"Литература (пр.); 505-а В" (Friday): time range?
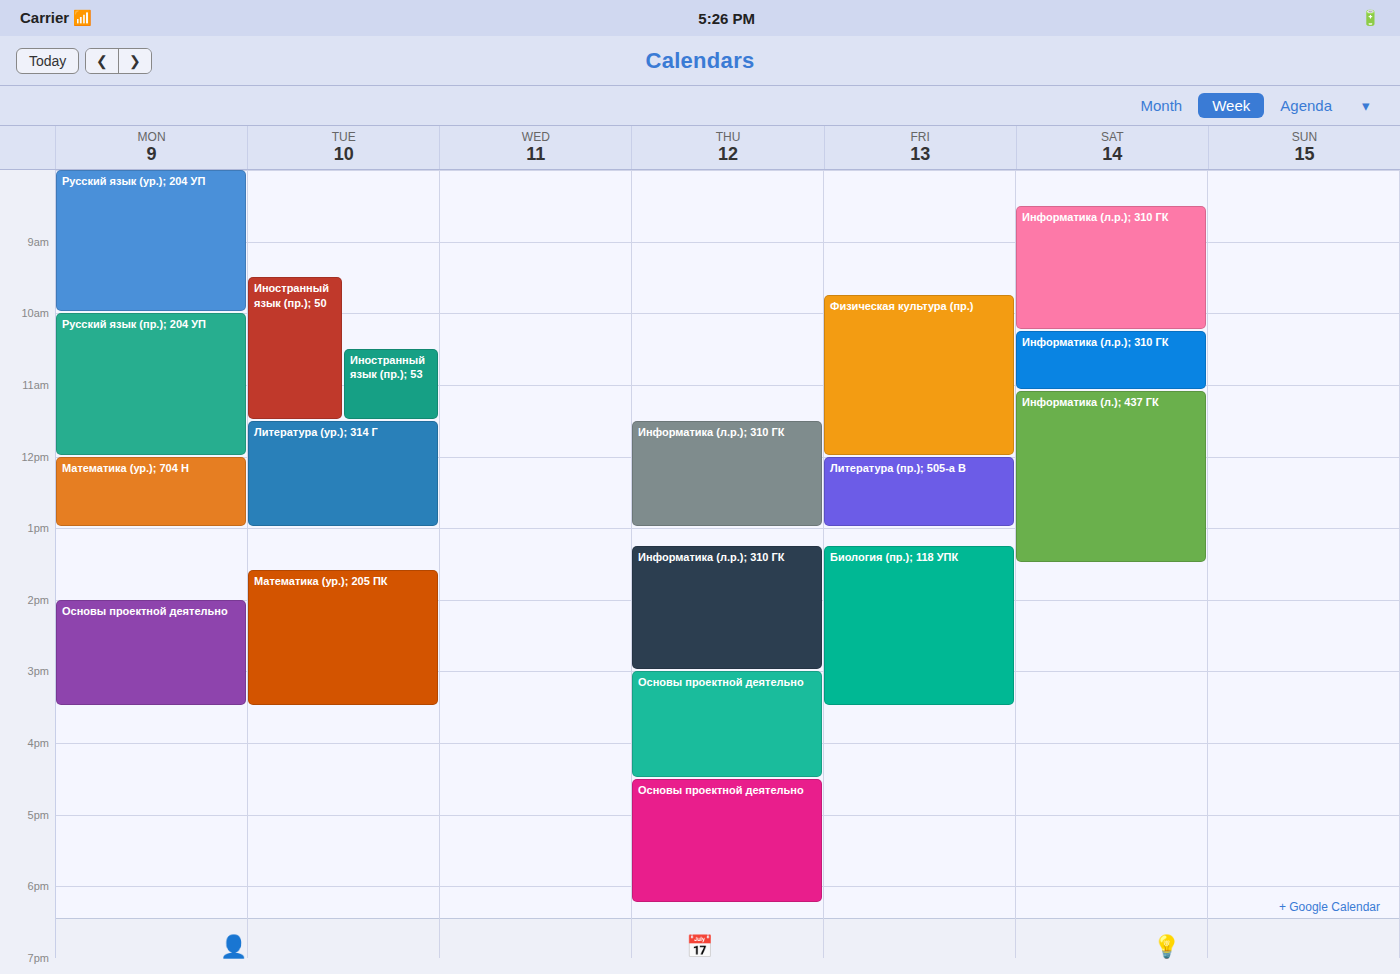
12:00 PM to 1:00 PM